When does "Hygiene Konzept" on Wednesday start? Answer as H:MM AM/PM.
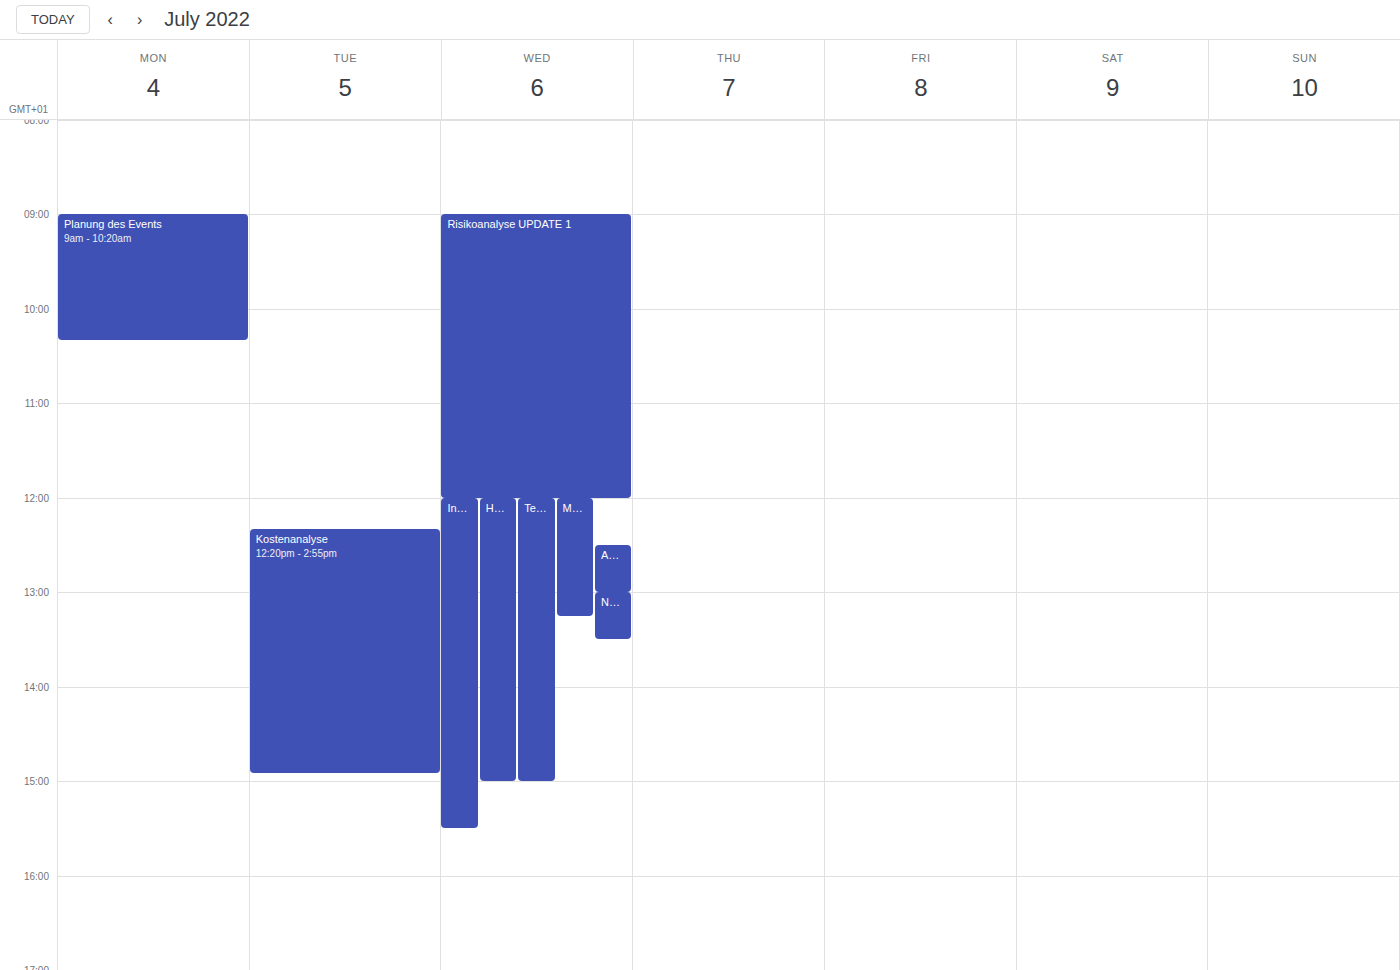
12:00 PM